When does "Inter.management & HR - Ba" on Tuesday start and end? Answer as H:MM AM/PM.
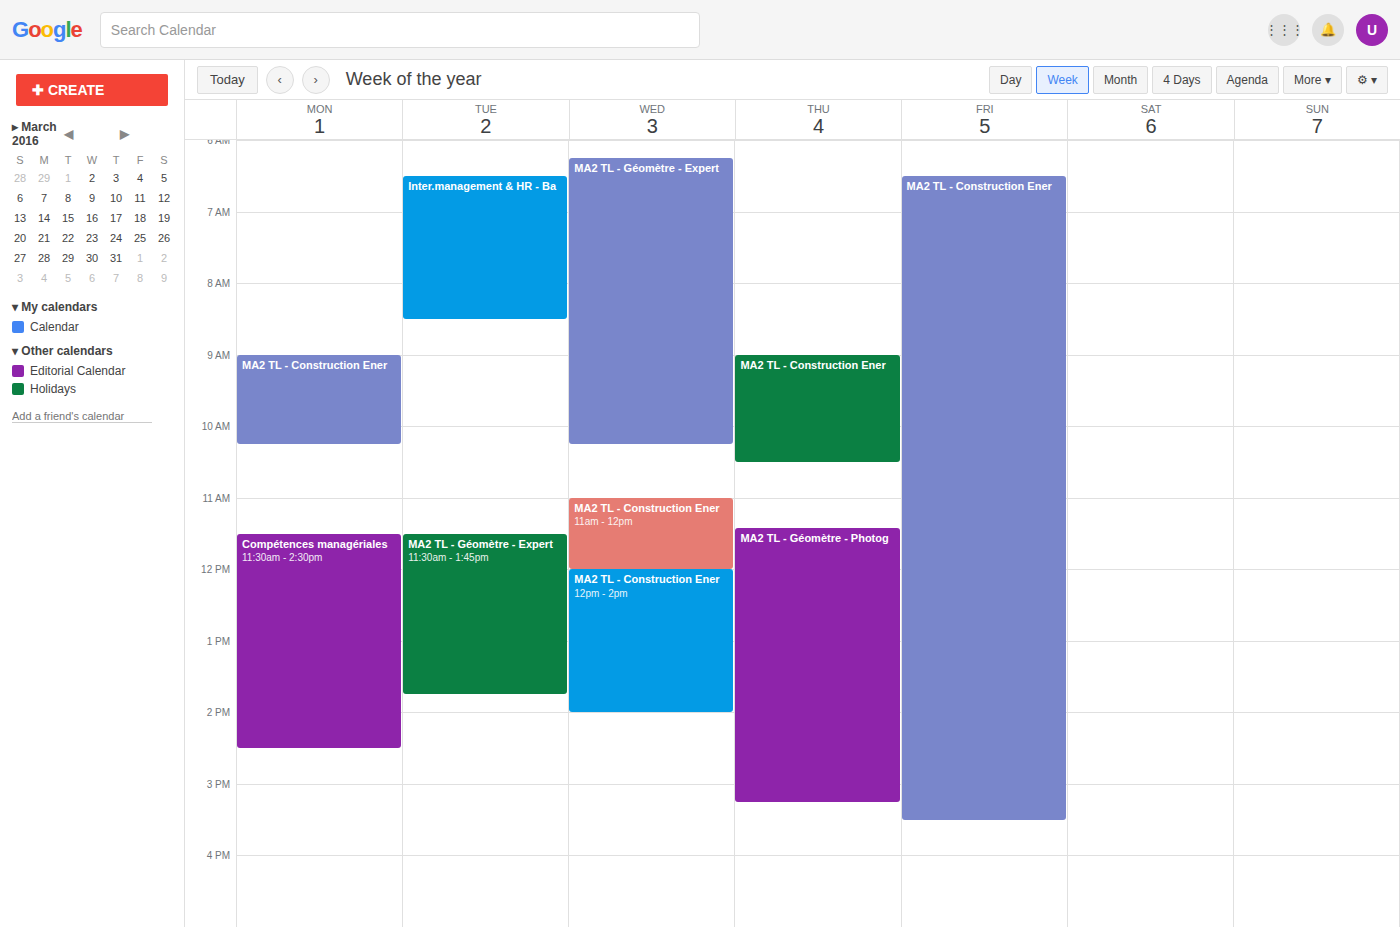
6:30 AM to 8:30 AM